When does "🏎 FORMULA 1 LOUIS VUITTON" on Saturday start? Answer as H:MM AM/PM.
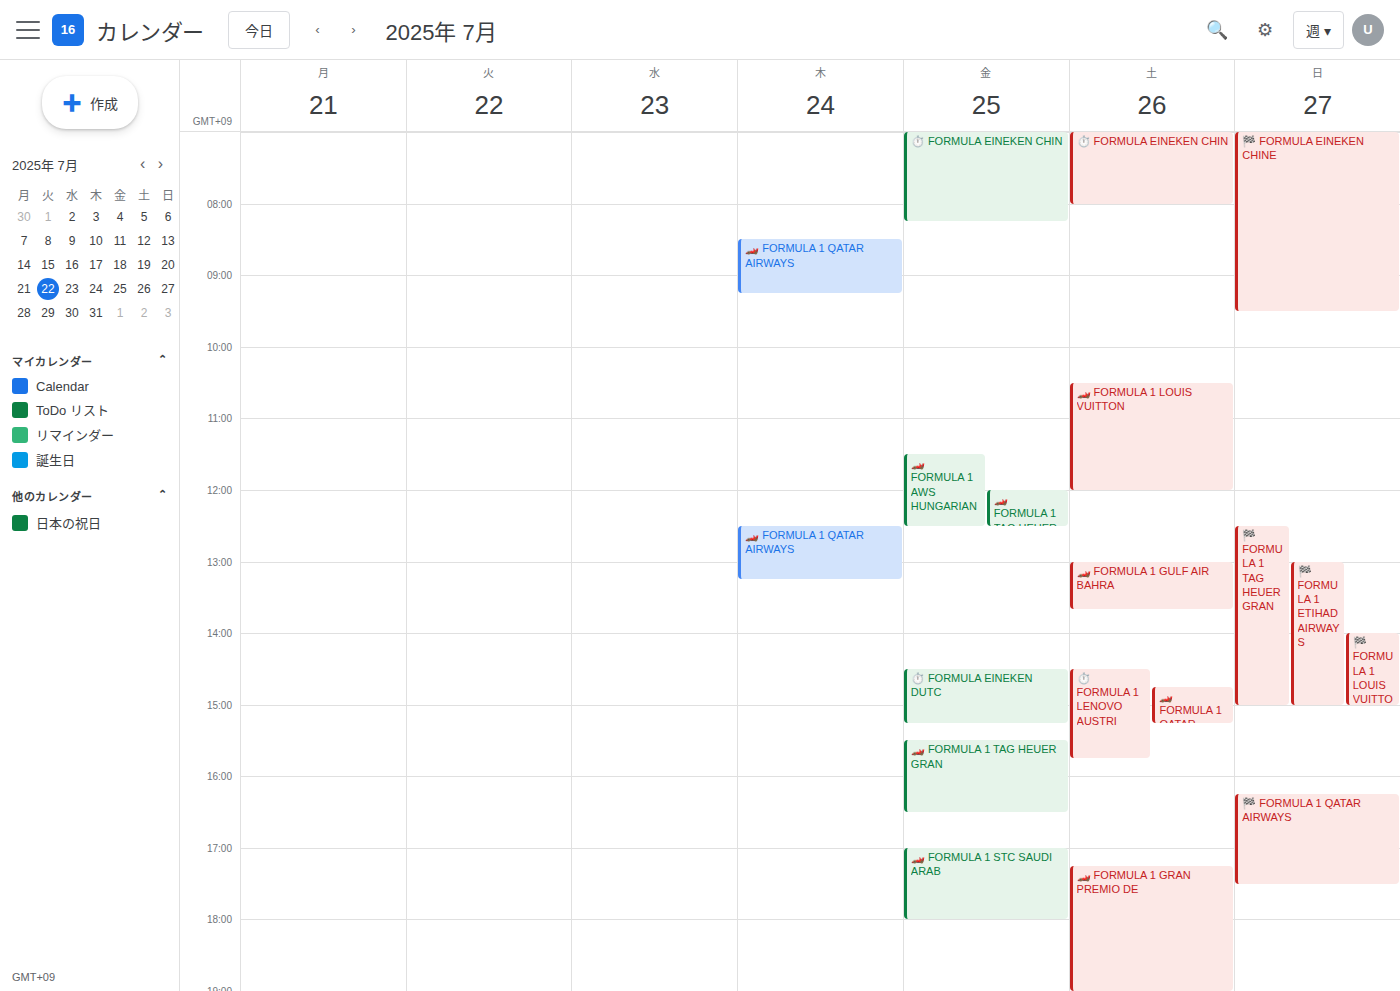
10:30 AM